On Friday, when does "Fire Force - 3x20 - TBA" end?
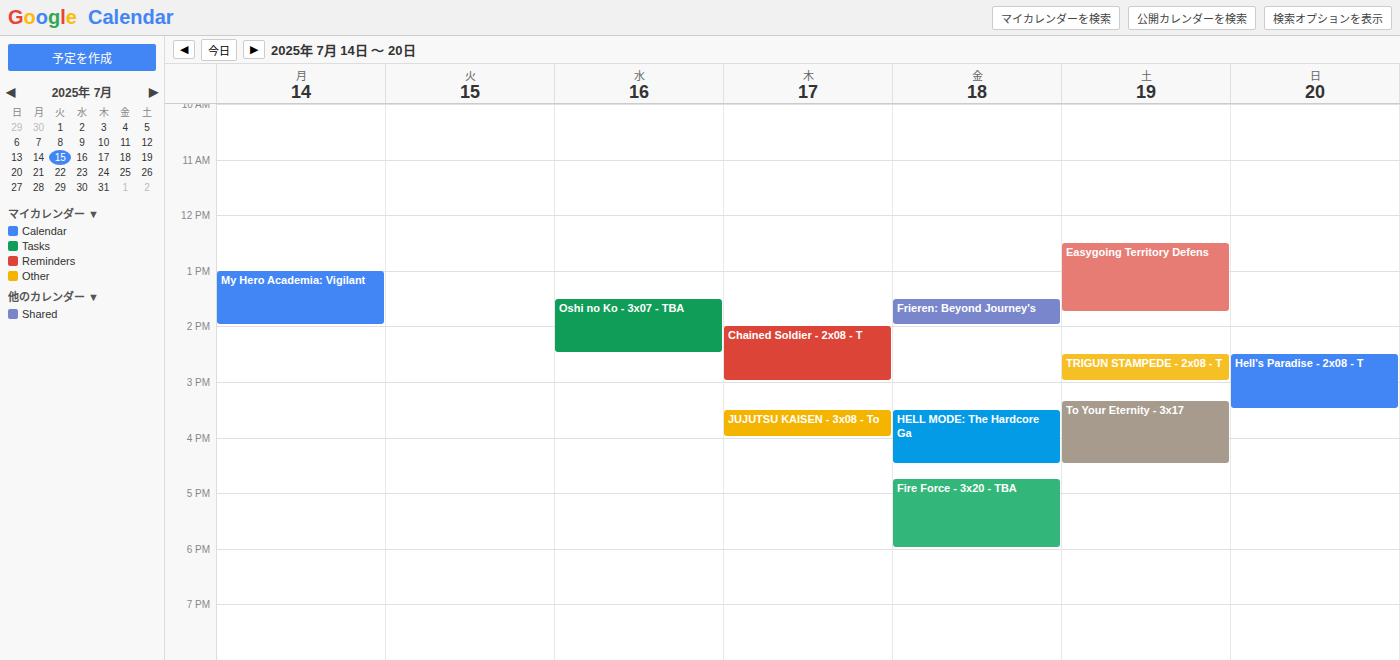
6:00 PM